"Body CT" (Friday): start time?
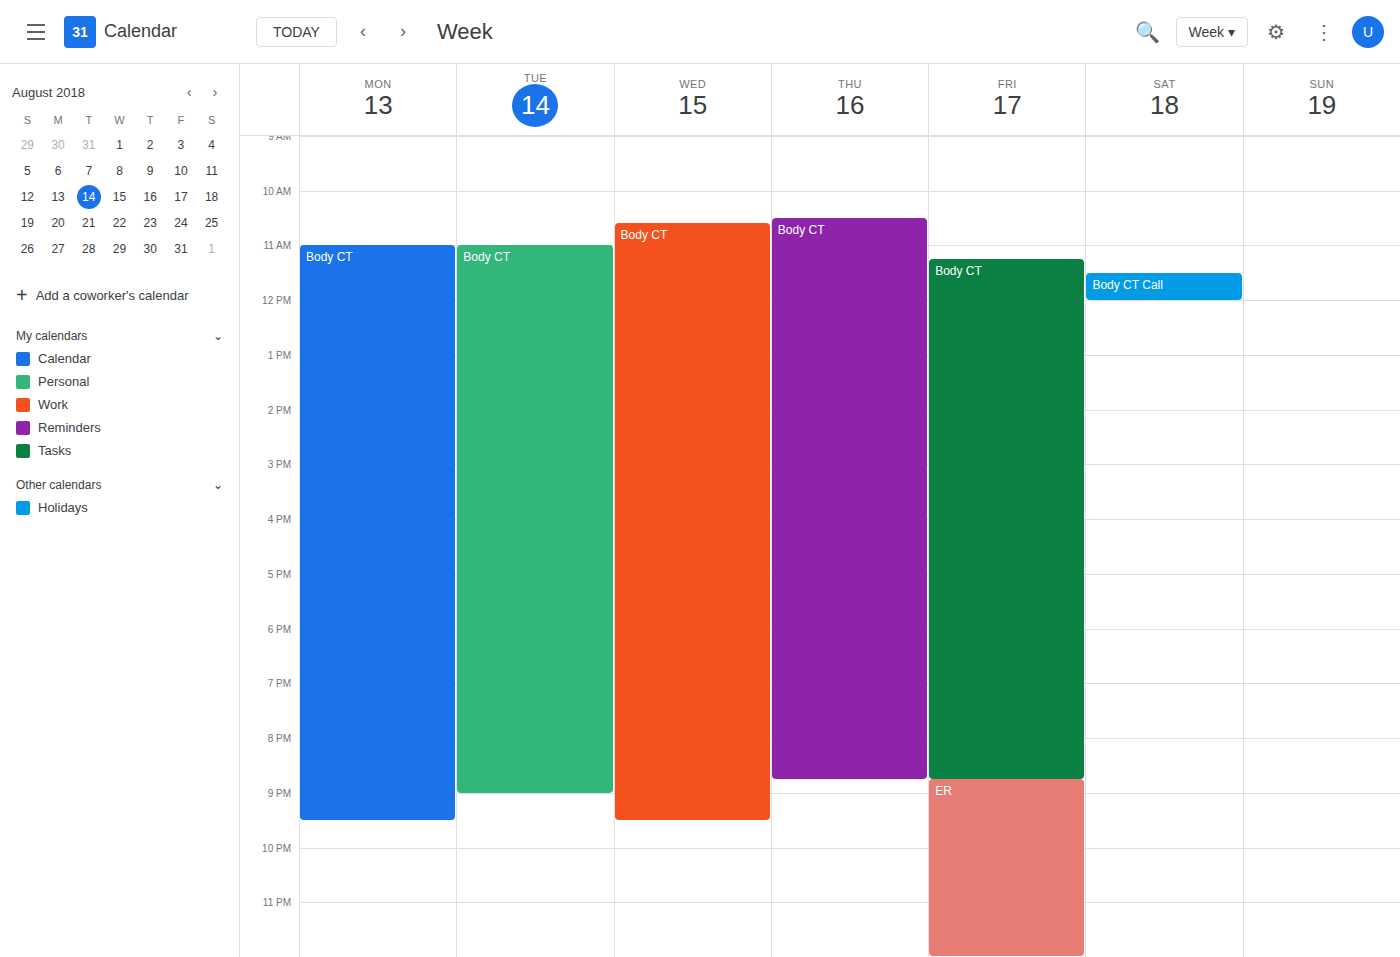
11:15 AM